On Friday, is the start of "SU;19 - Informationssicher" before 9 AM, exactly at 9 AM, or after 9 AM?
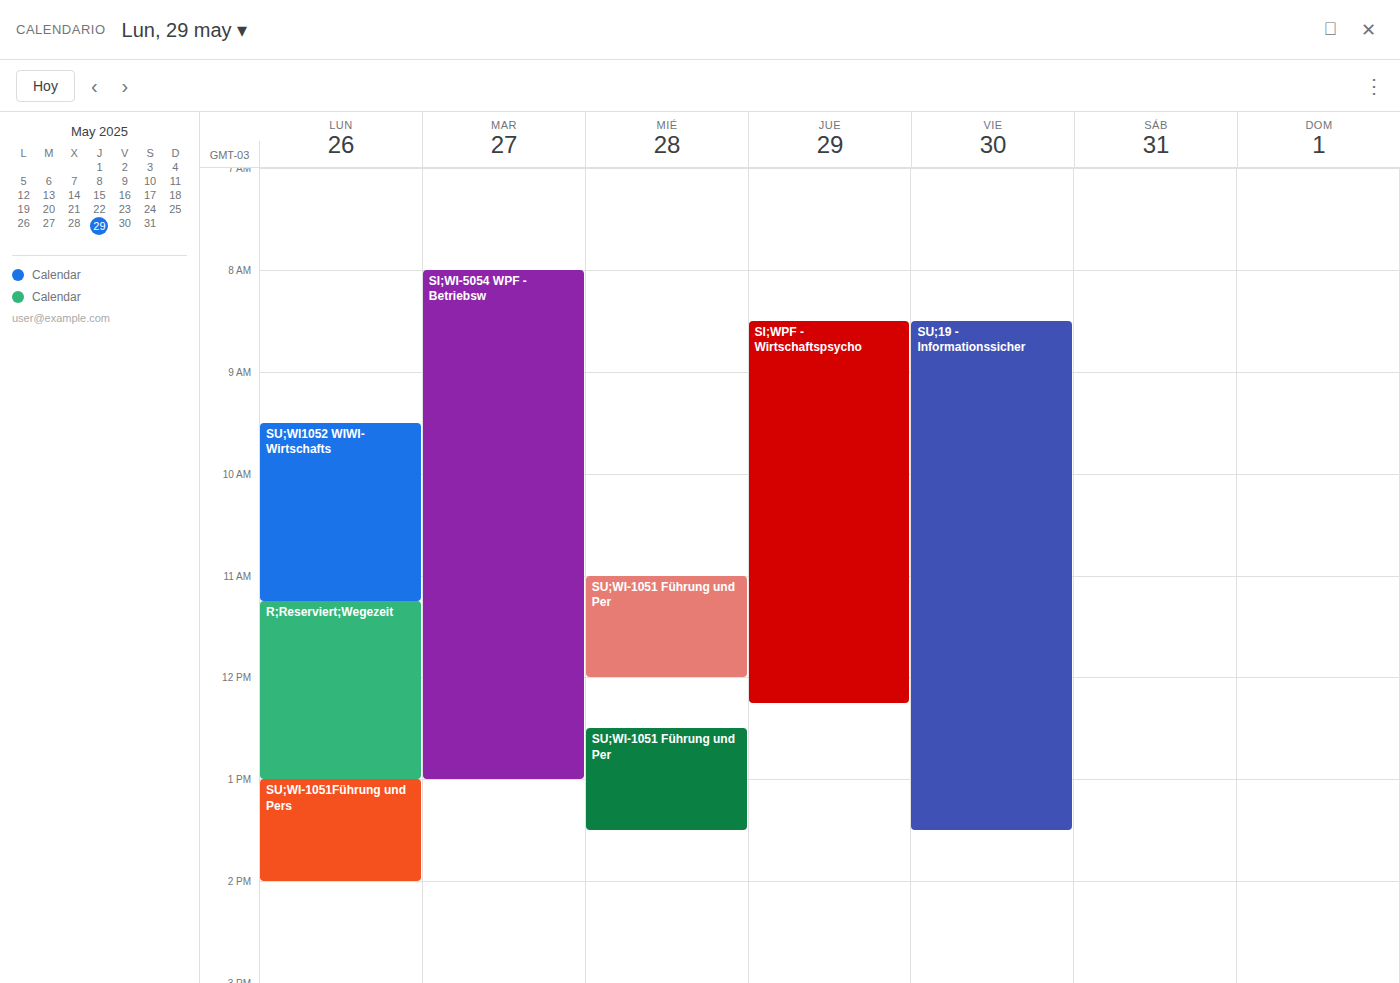
8:30 AM -- before 9 AM, 30 minutes above the 9 AM line.